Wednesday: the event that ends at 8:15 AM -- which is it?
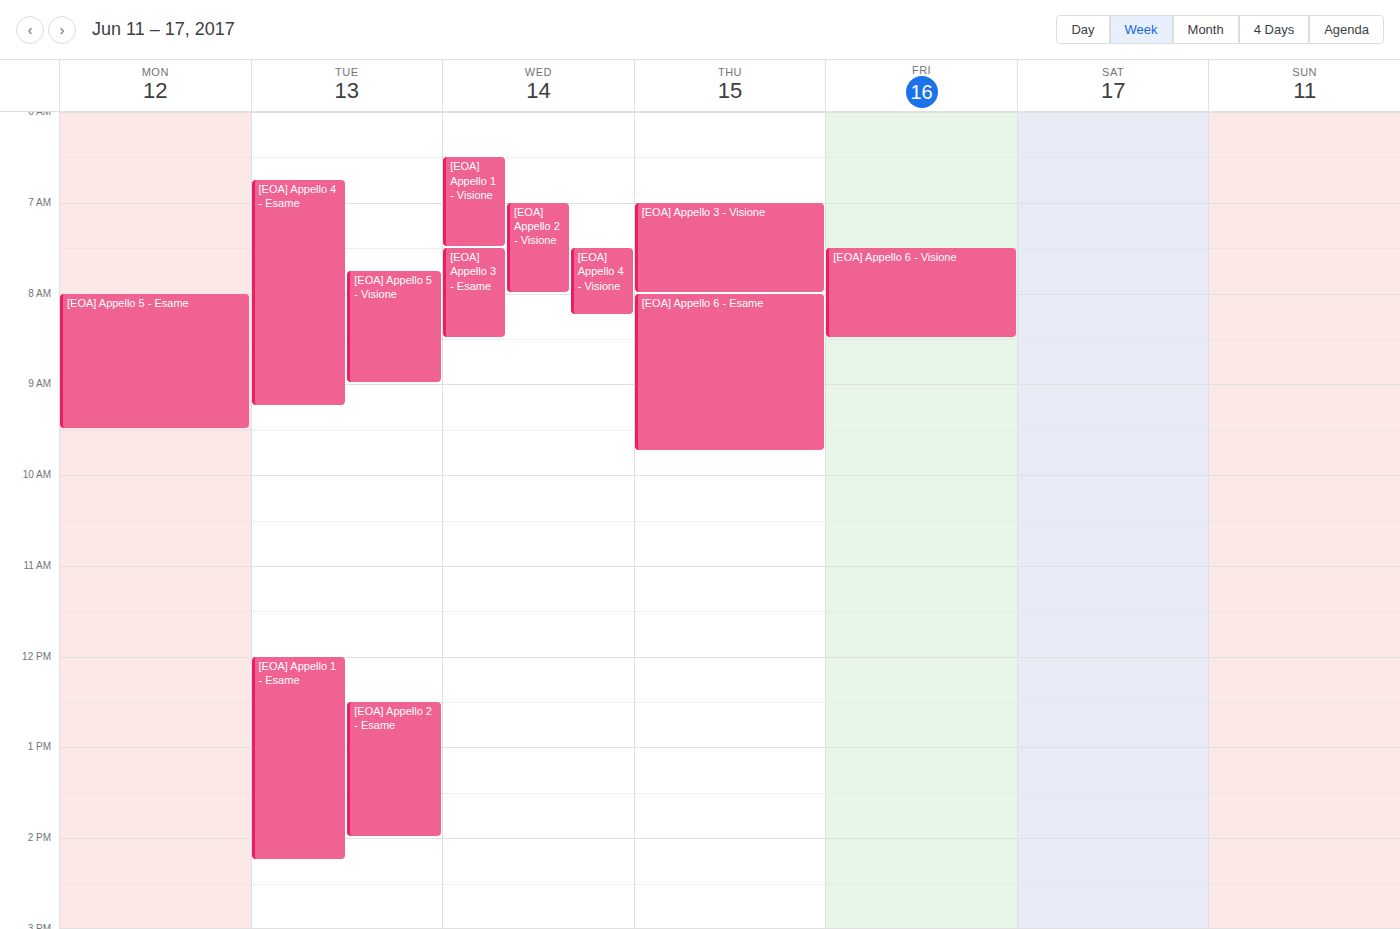
"[EOA] Appello 4 - Visione"